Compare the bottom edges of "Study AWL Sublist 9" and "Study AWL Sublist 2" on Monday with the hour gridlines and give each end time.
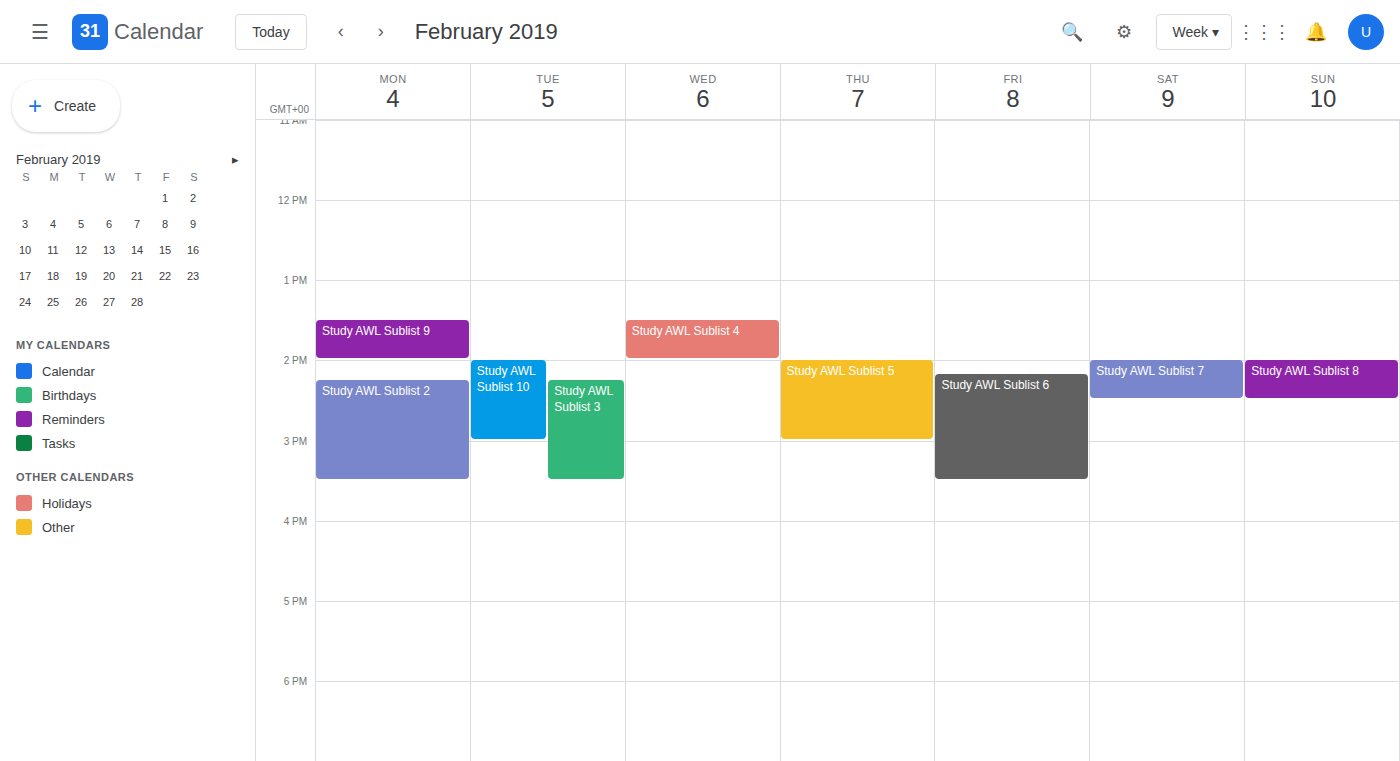
"Study AWL Sublist 9": 2:00 PM, exactly on the 2 PM line. "Study AWL Sublist 2": 3:30 PM, halfway between the 3 PM and 4 PM lines.